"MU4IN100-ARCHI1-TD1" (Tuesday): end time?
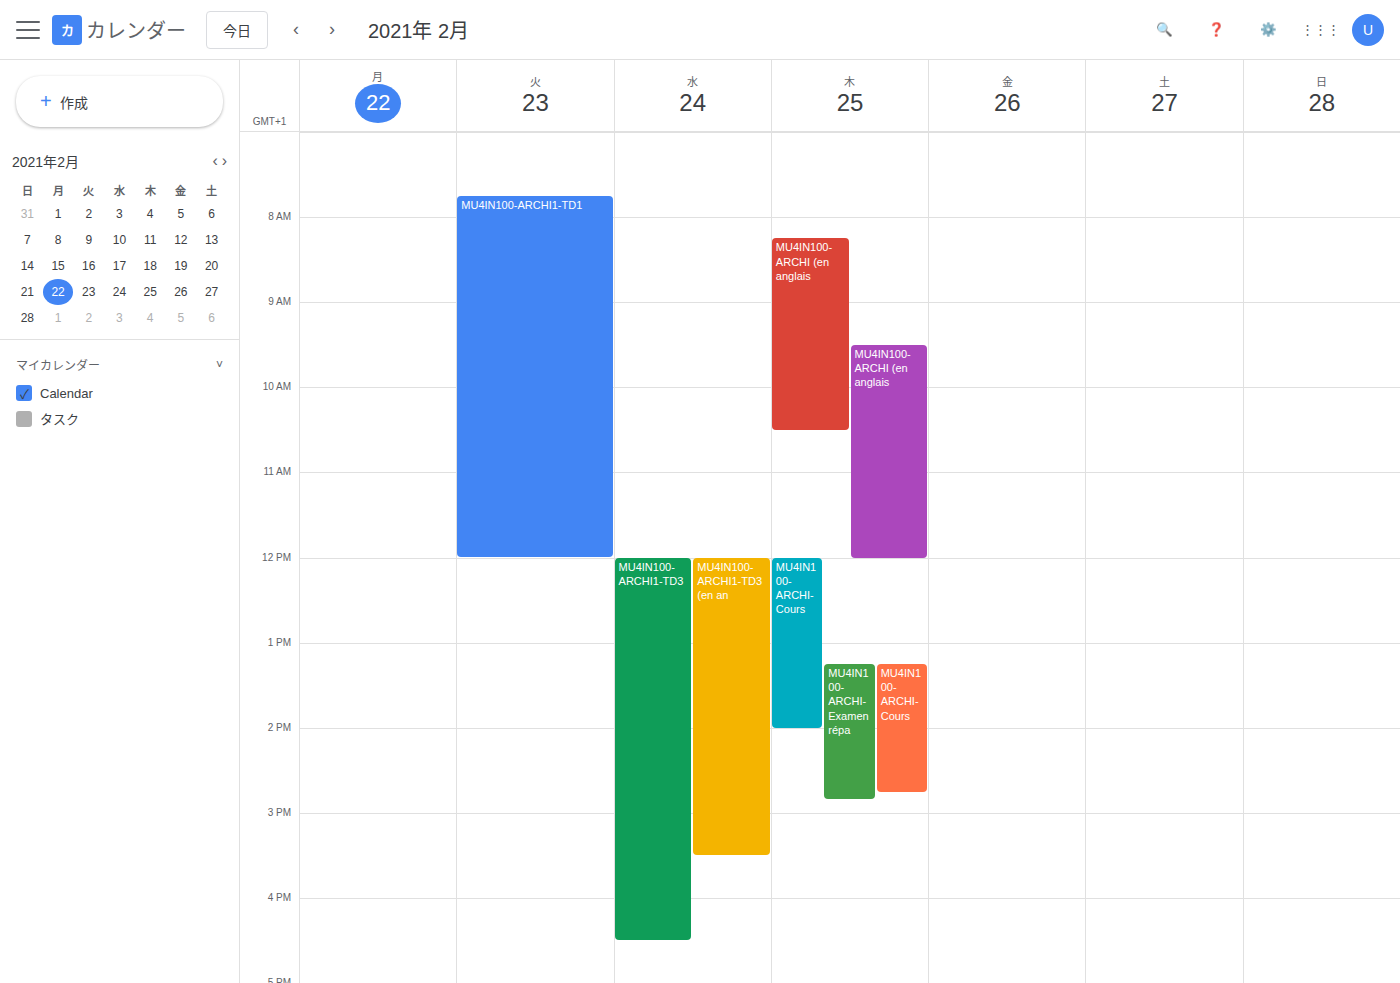
12:00